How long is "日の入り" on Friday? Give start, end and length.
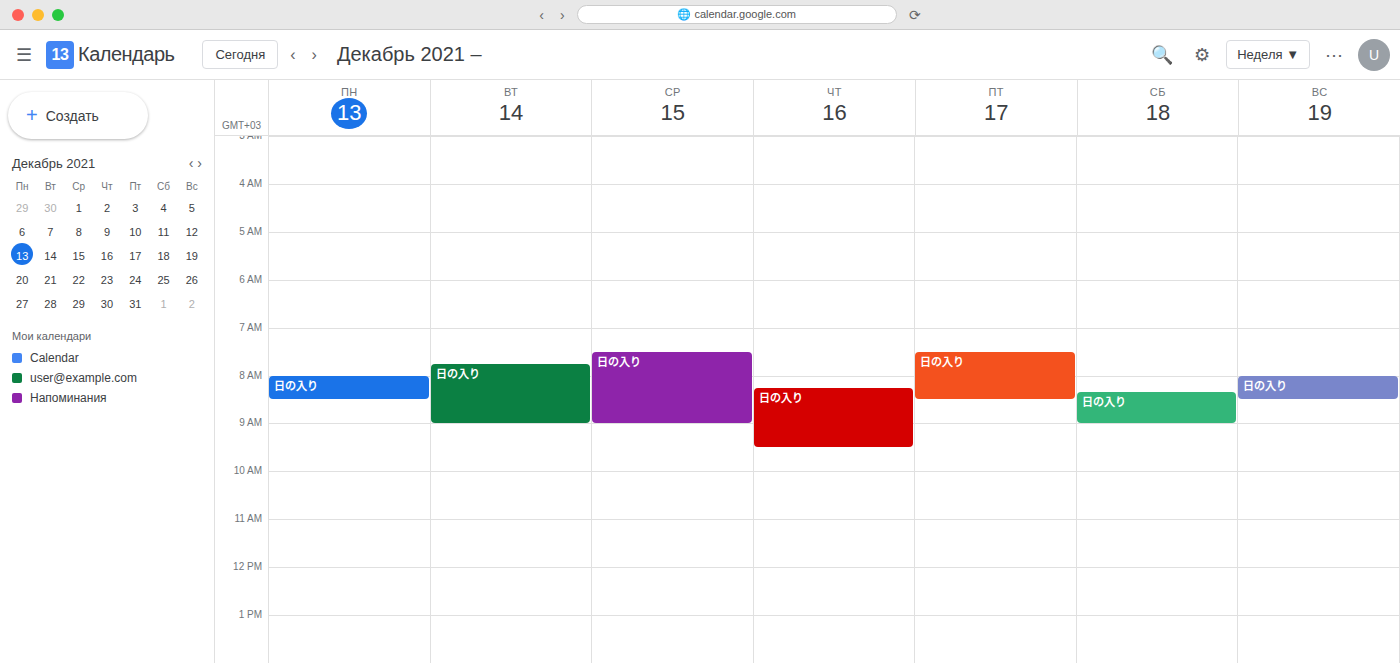
7:30 AM to 8:30 AM, 1 hour